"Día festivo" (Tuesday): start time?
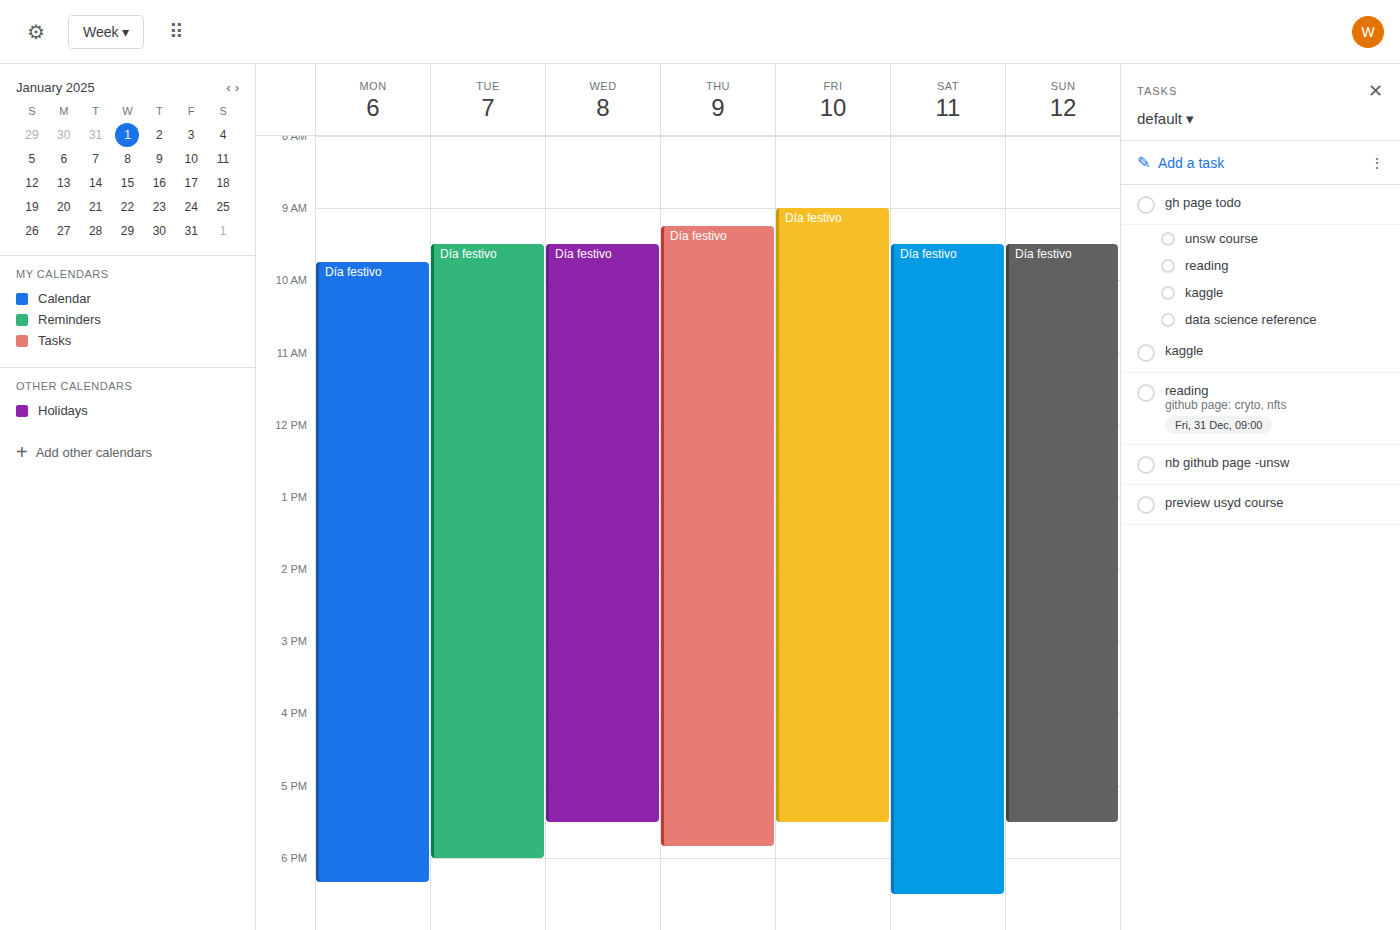
9:30 AM